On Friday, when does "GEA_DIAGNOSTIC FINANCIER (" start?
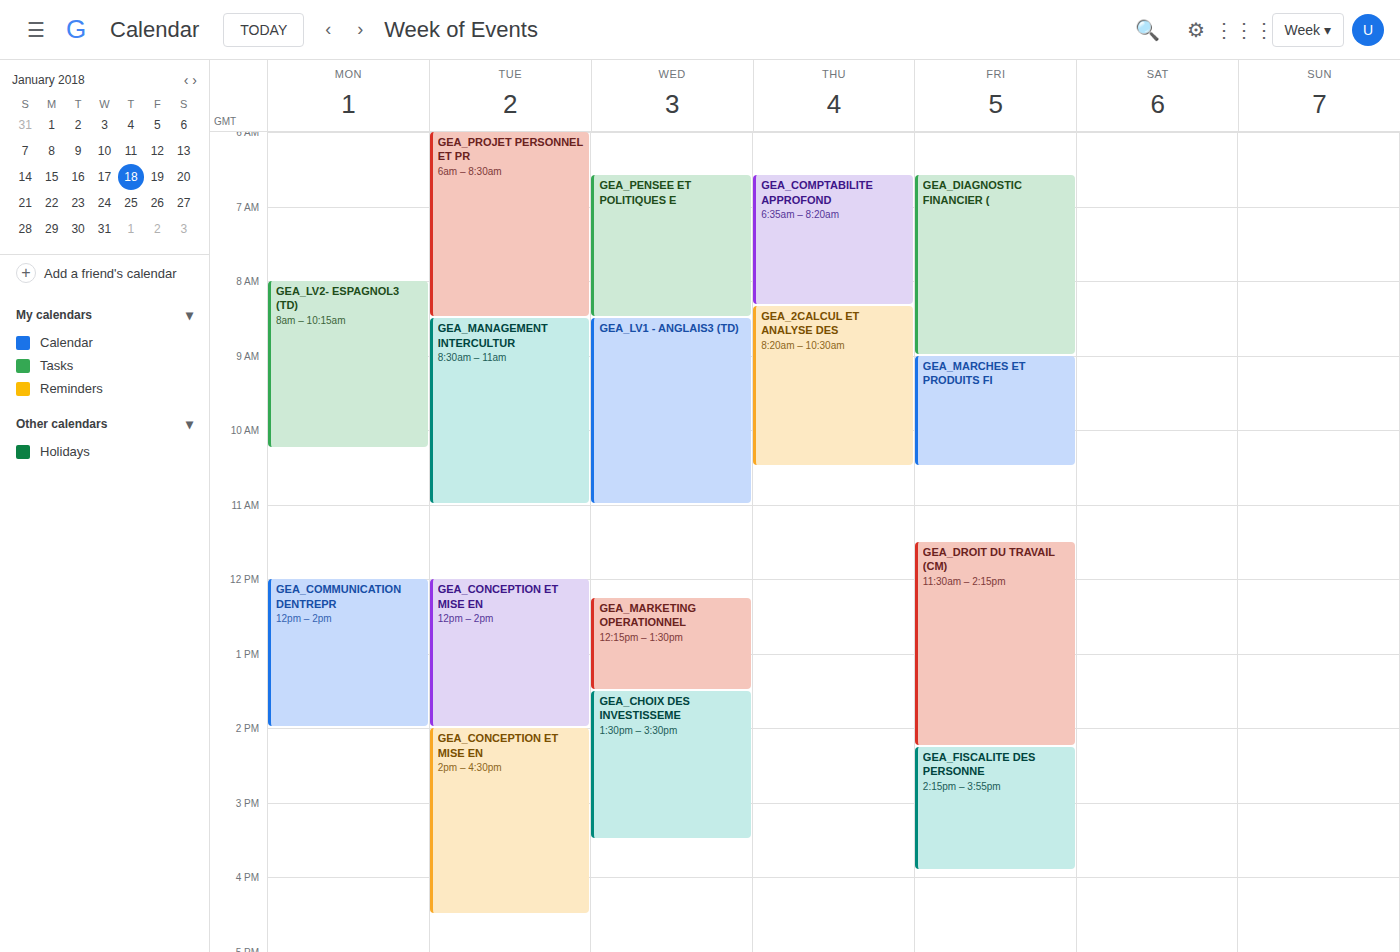
6:35 AM